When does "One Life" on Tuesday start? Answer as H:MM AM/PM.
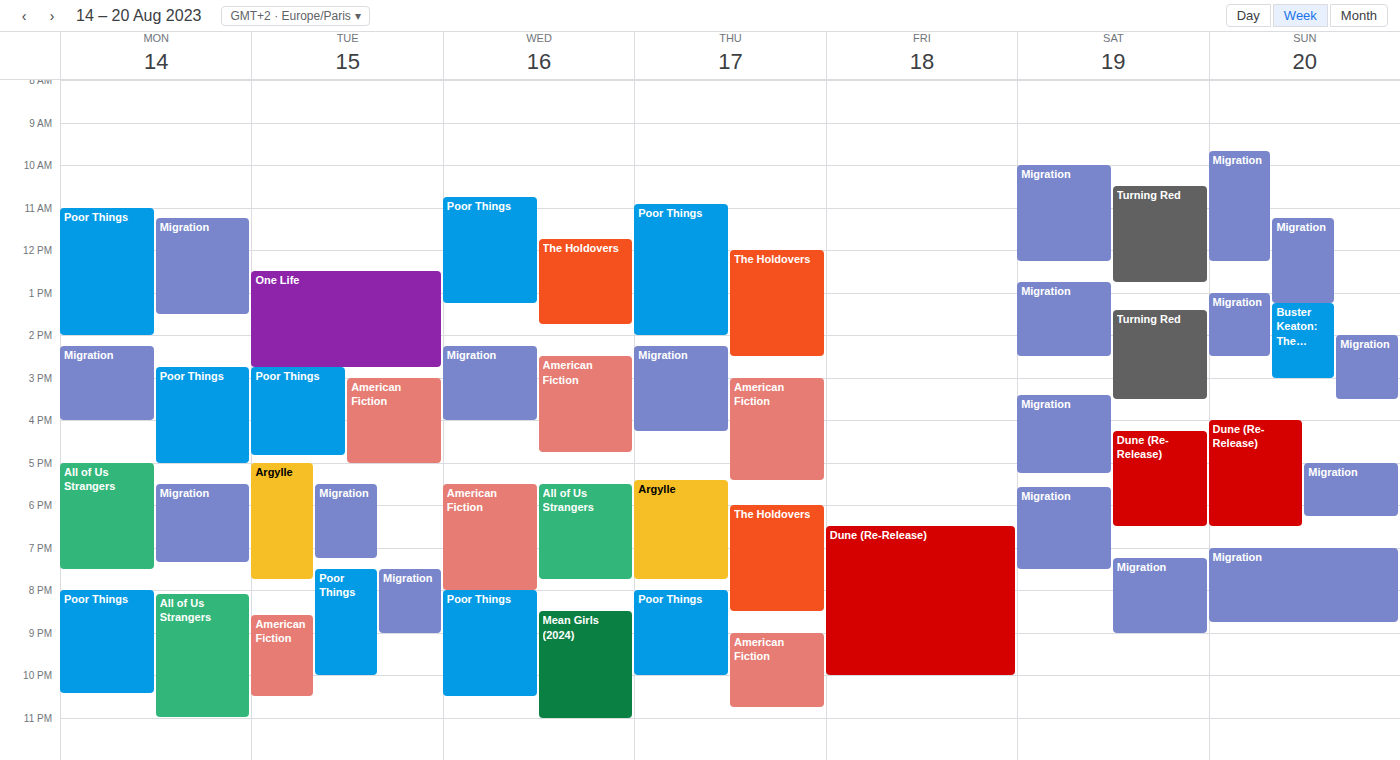
12:30 PM